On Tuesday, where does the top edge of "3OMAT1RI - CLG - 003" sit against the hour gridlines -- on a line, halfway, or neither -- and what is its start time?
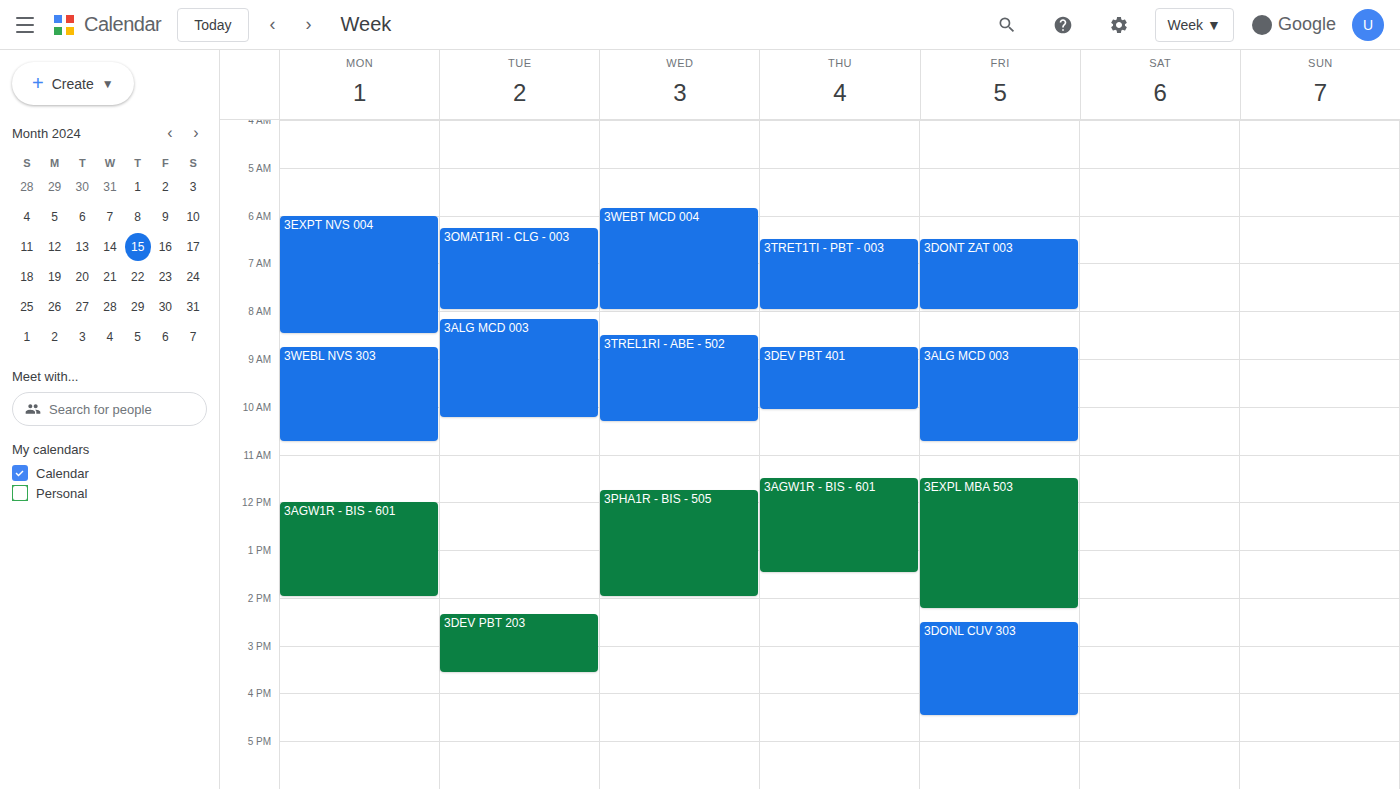
6:15 AM -- neither: a quarter of the way from the 6 AM line to the 7 AM line.